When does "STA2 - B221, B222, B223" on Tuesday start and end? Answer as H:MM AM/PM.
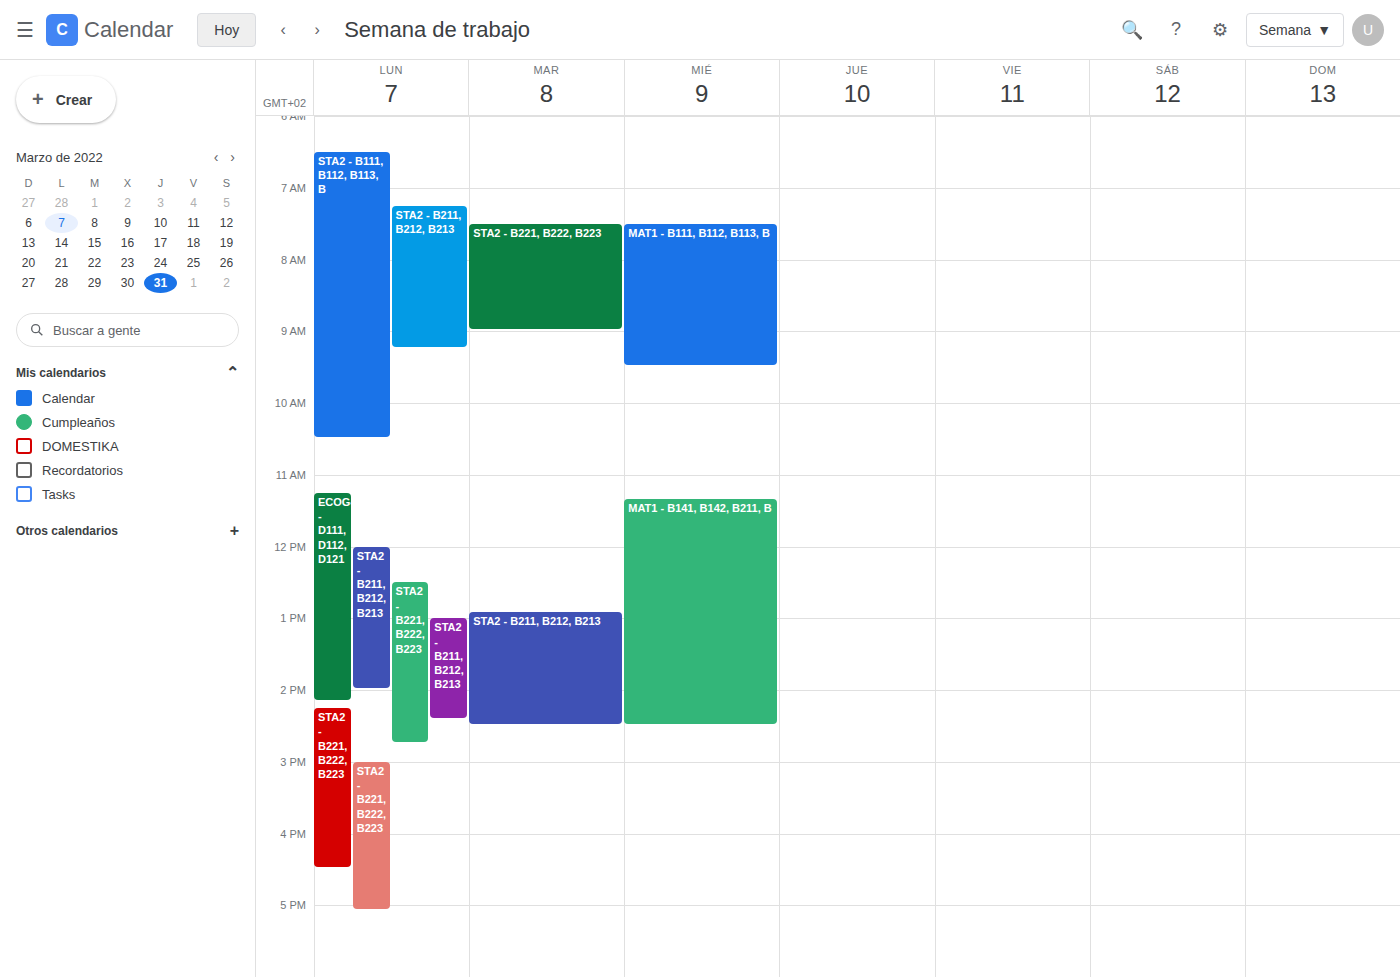
7:30 AM to 9:00 AM